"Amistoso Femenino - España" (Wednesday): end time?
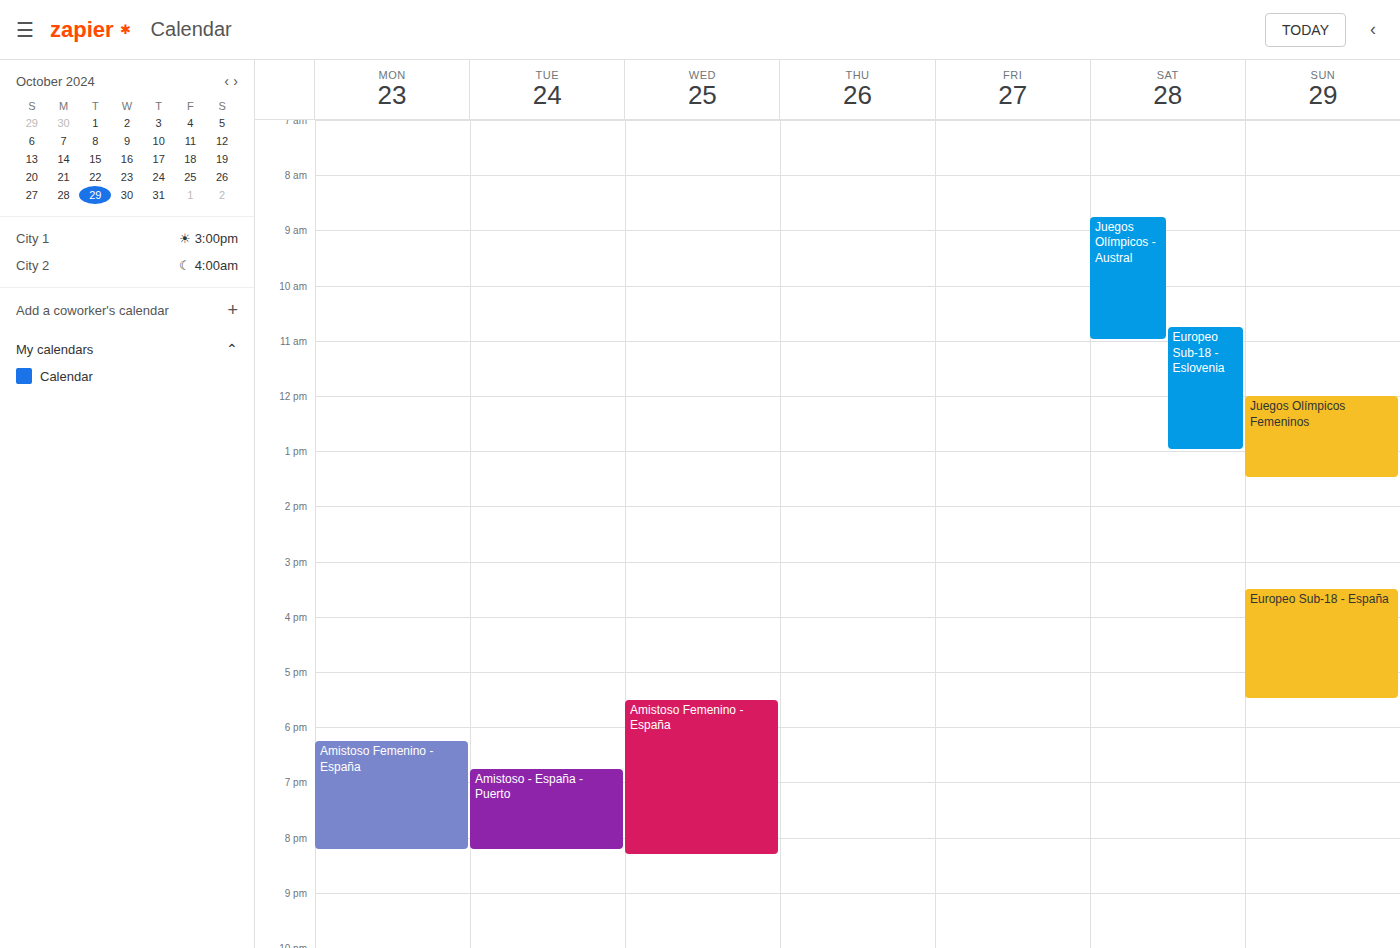
8:20 PM